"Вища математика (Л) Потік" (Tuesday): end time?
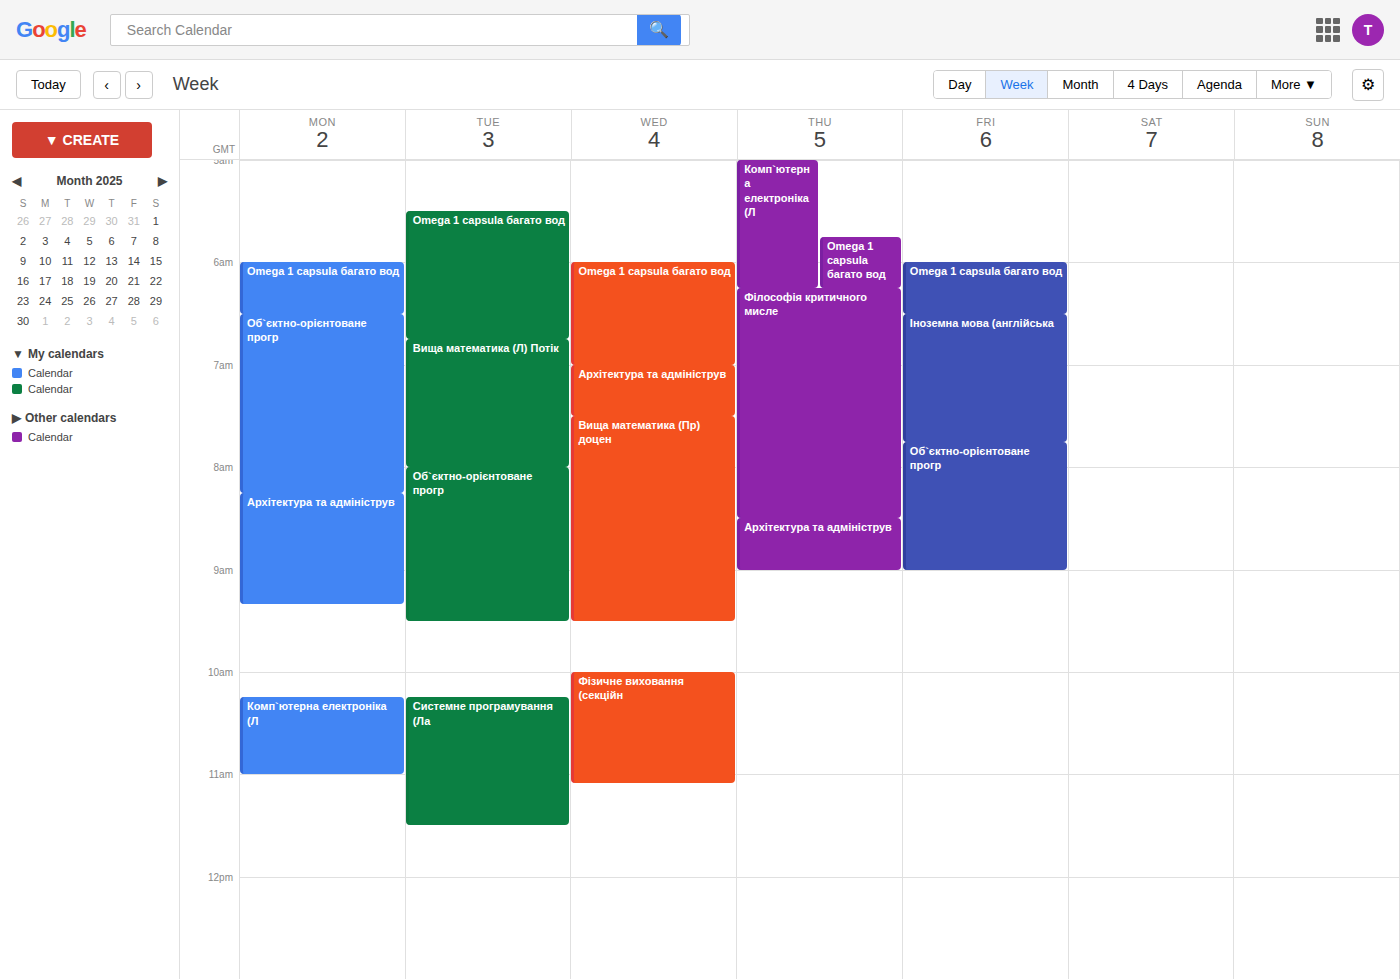
8:00 AM